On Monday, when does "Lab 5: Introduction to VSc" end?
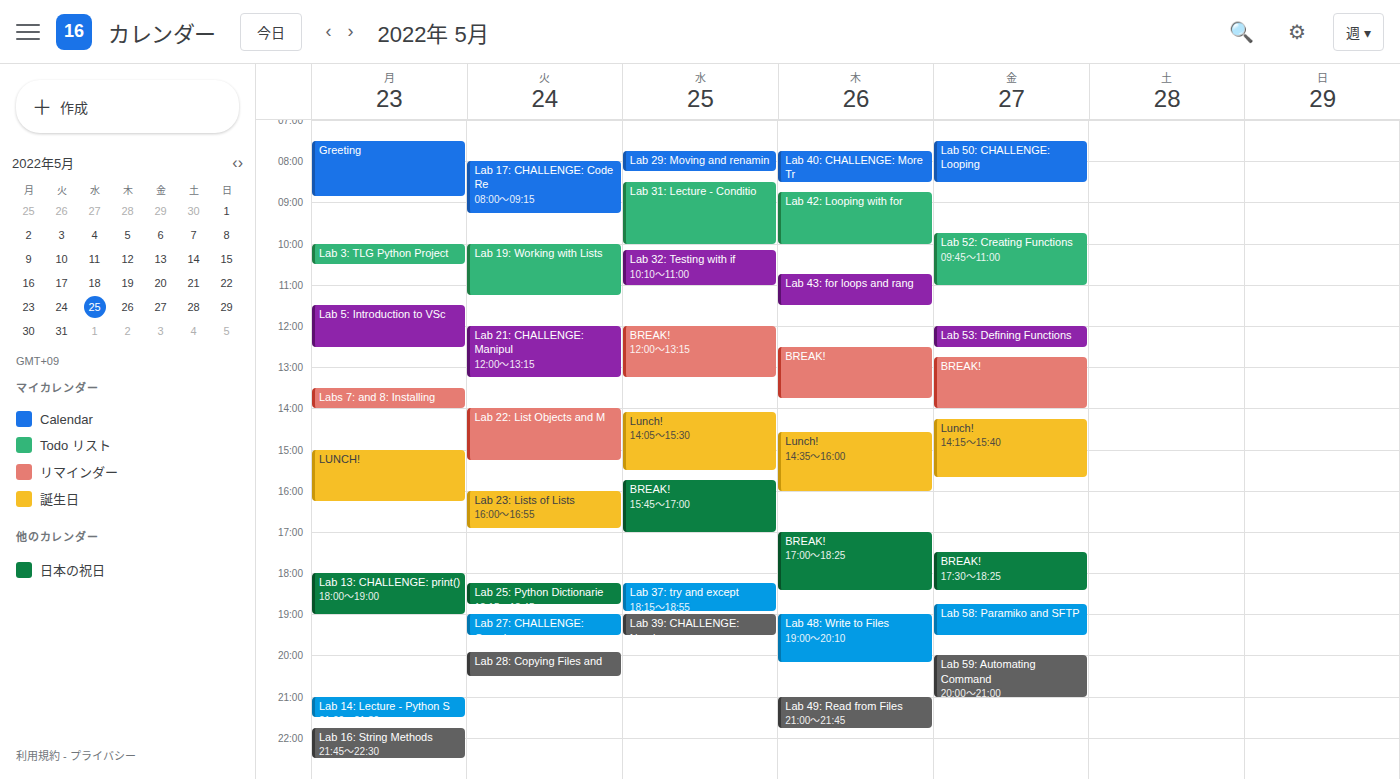
12:30 PM